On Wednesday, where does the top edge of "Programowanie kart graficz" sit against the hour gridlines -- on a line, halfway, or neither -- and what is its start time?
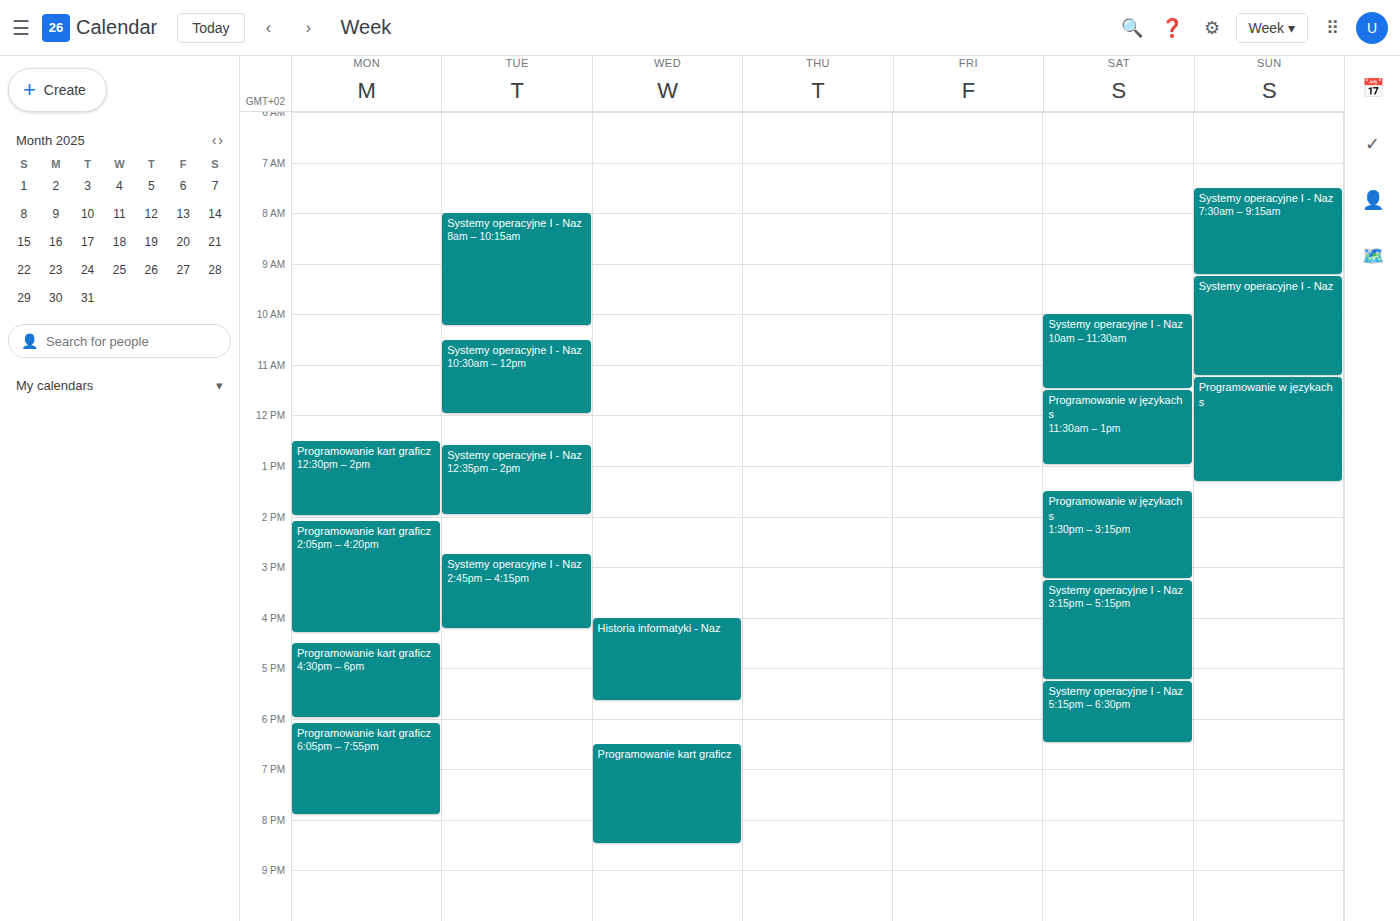
6:30 PM -- halfway between the 6 PM and 7 PM lines.